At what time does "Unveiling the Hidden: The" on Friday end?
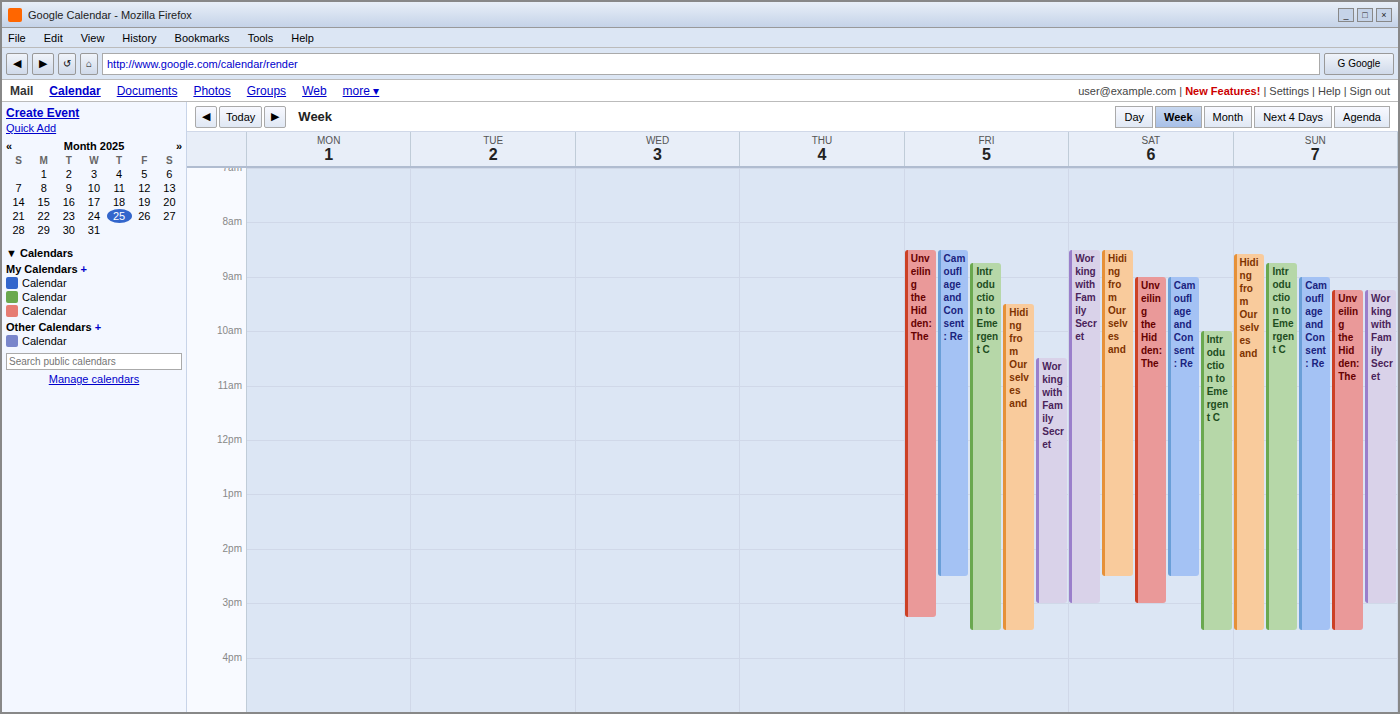
3:15 PM